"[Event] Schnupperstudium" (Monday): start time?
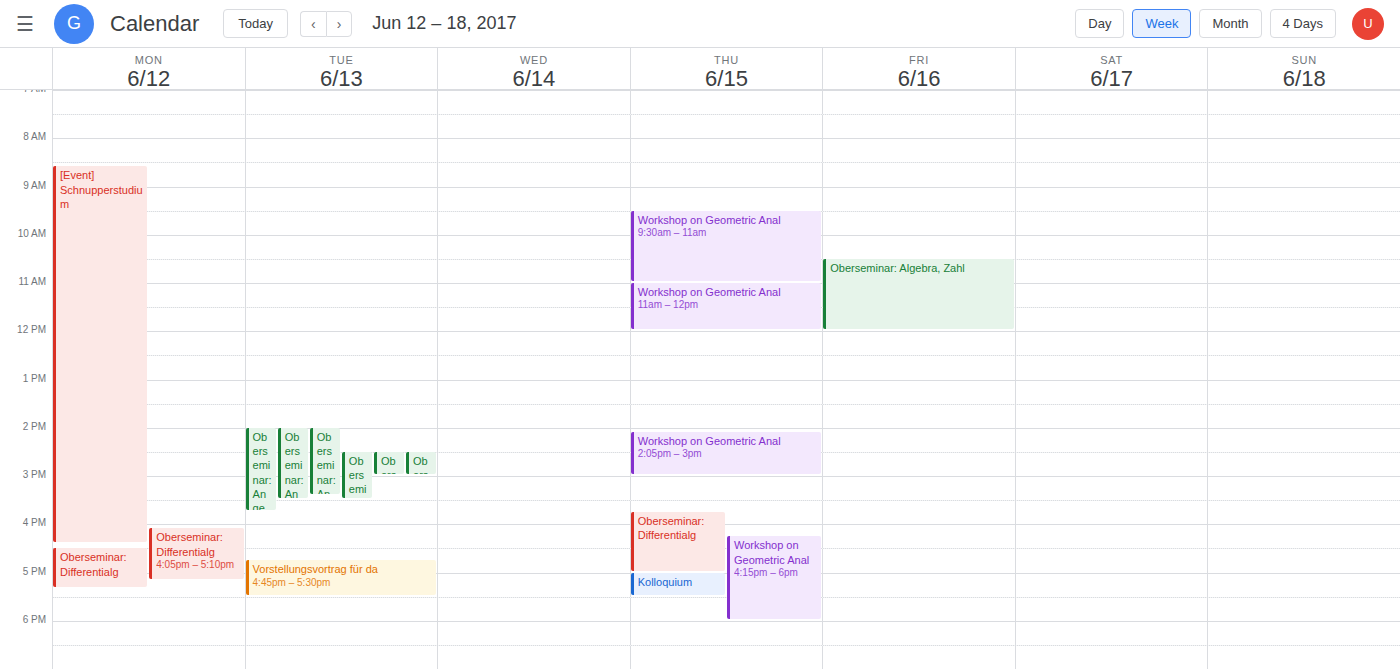
8:35 AM